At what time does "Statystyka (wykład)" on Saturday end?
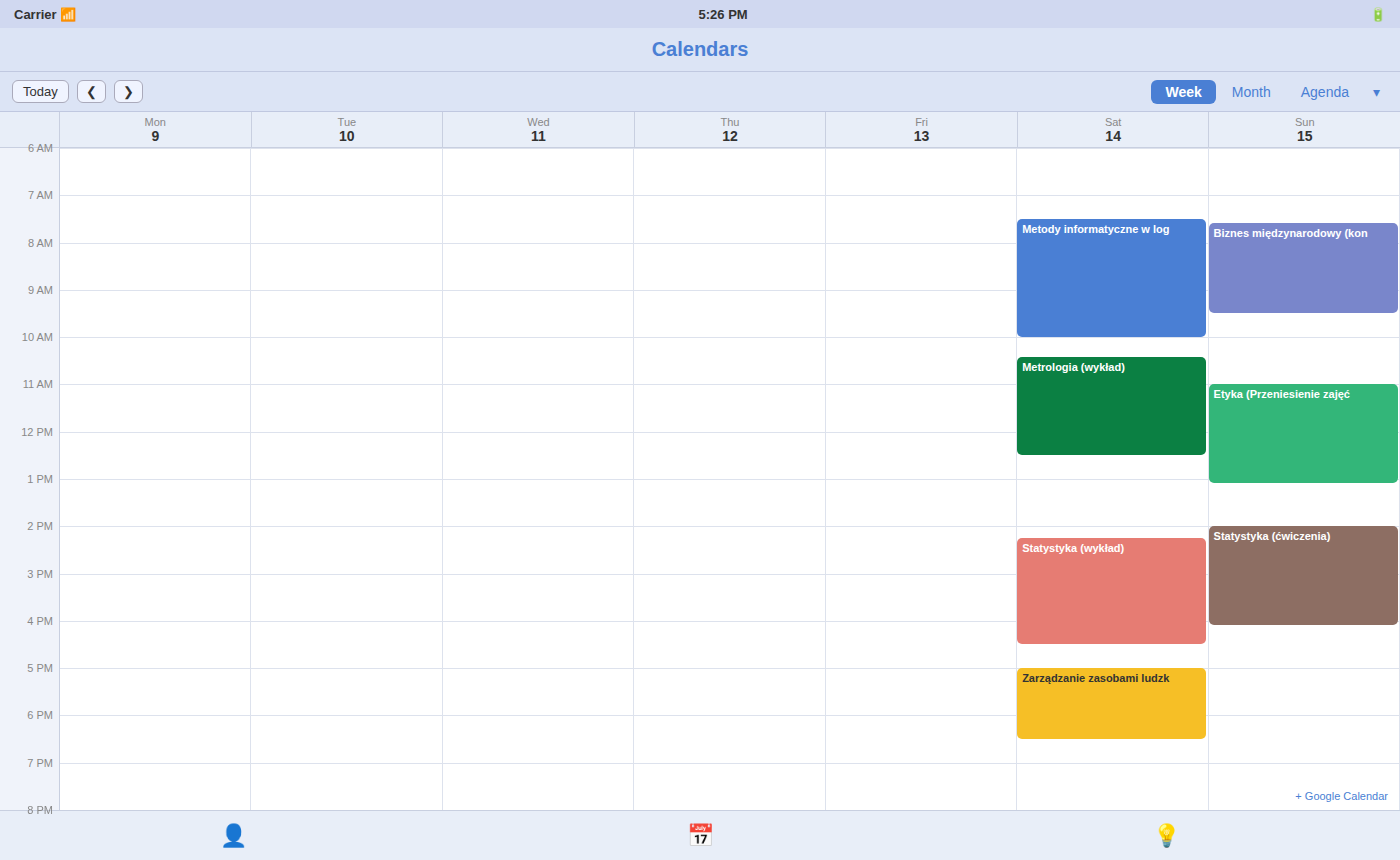
16:30